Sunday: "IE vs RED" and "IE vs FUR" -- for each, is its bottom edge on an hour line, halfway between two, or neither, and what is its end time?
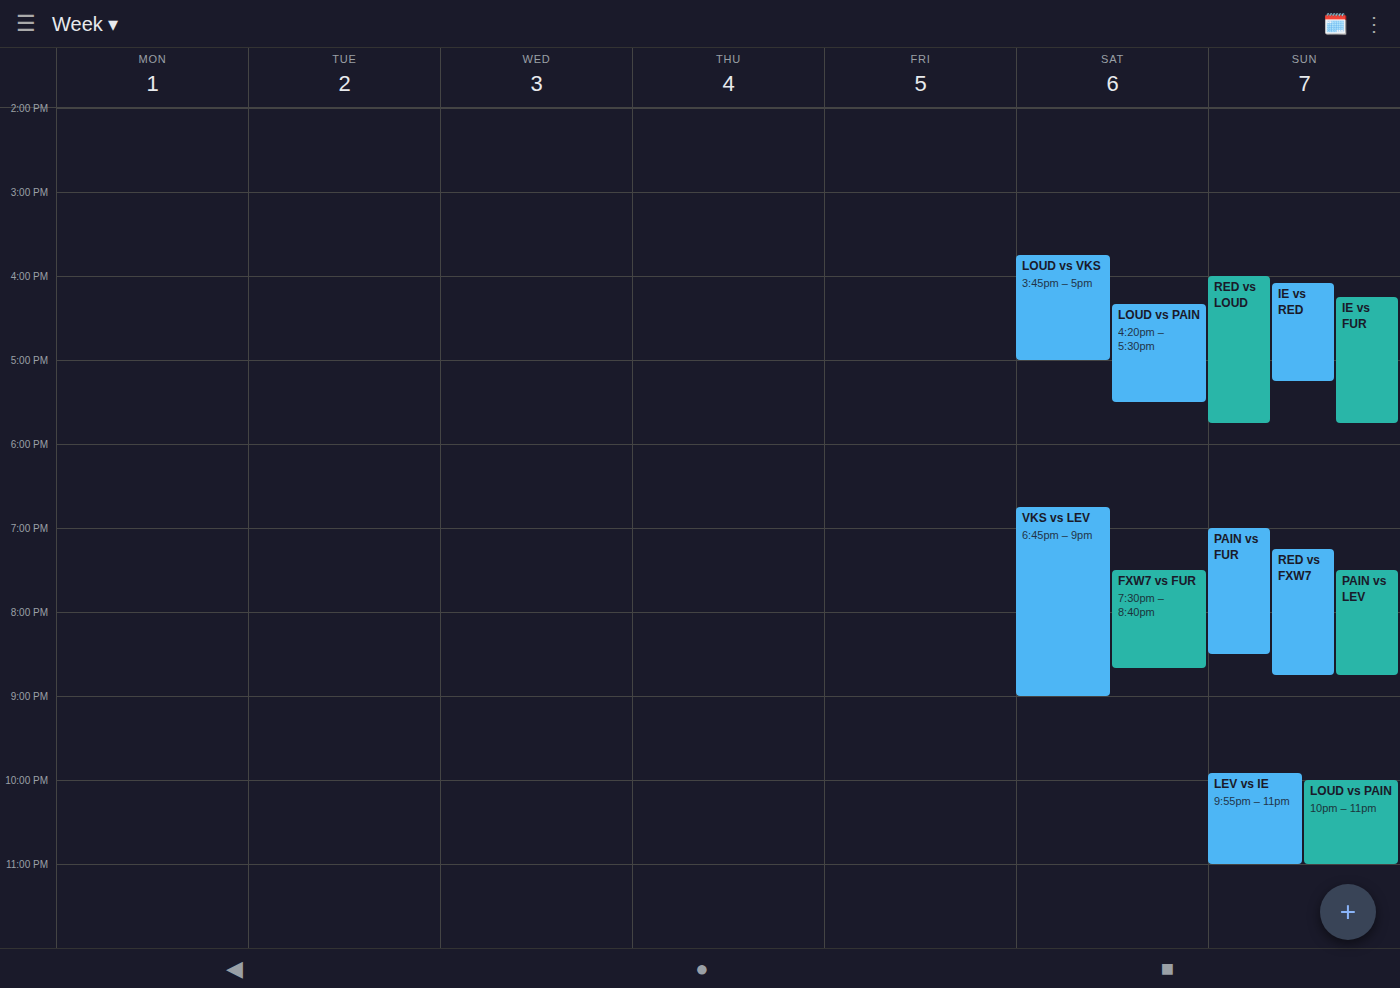
"IE vs RED": 5:15 PM, neither: a quarter of the way from the 5 PM line to the 6 PM line. "IE vs FUR": 5:45 PM, neither: three quarters of the way from the 5 PM line to the 6 PM line.